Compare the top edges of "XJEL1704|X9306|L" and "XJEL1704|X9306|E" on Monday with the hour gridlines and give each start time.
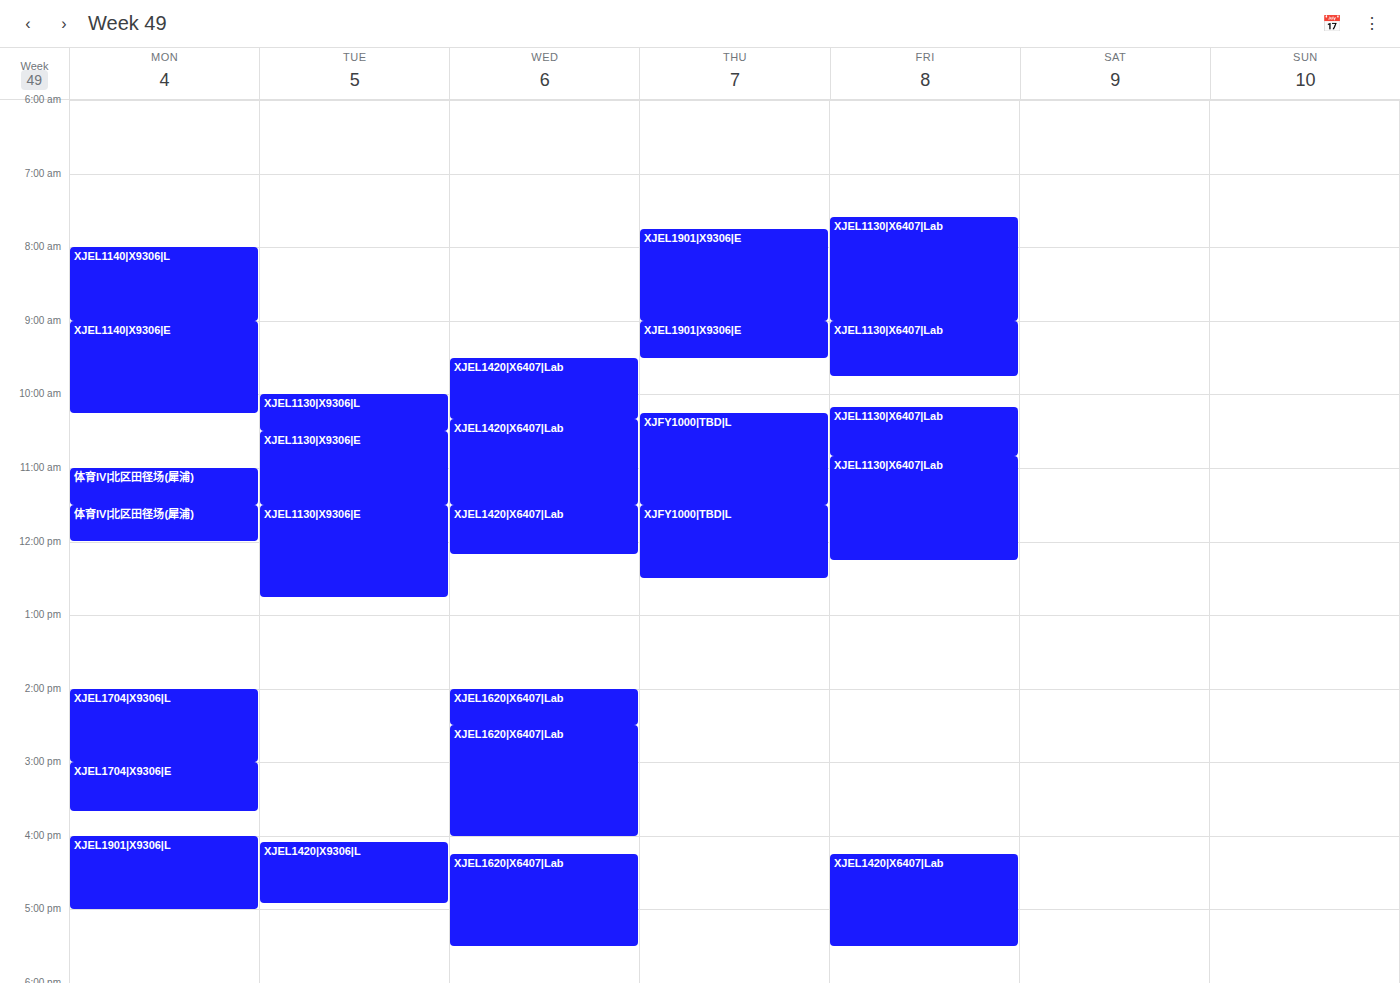
"XJEL1704|X9306|L": 2:00 PM, exactly on the 2 PM line. "XJEL1704|X9306|E": 3:00 PM, exactly on the 3 PM line.